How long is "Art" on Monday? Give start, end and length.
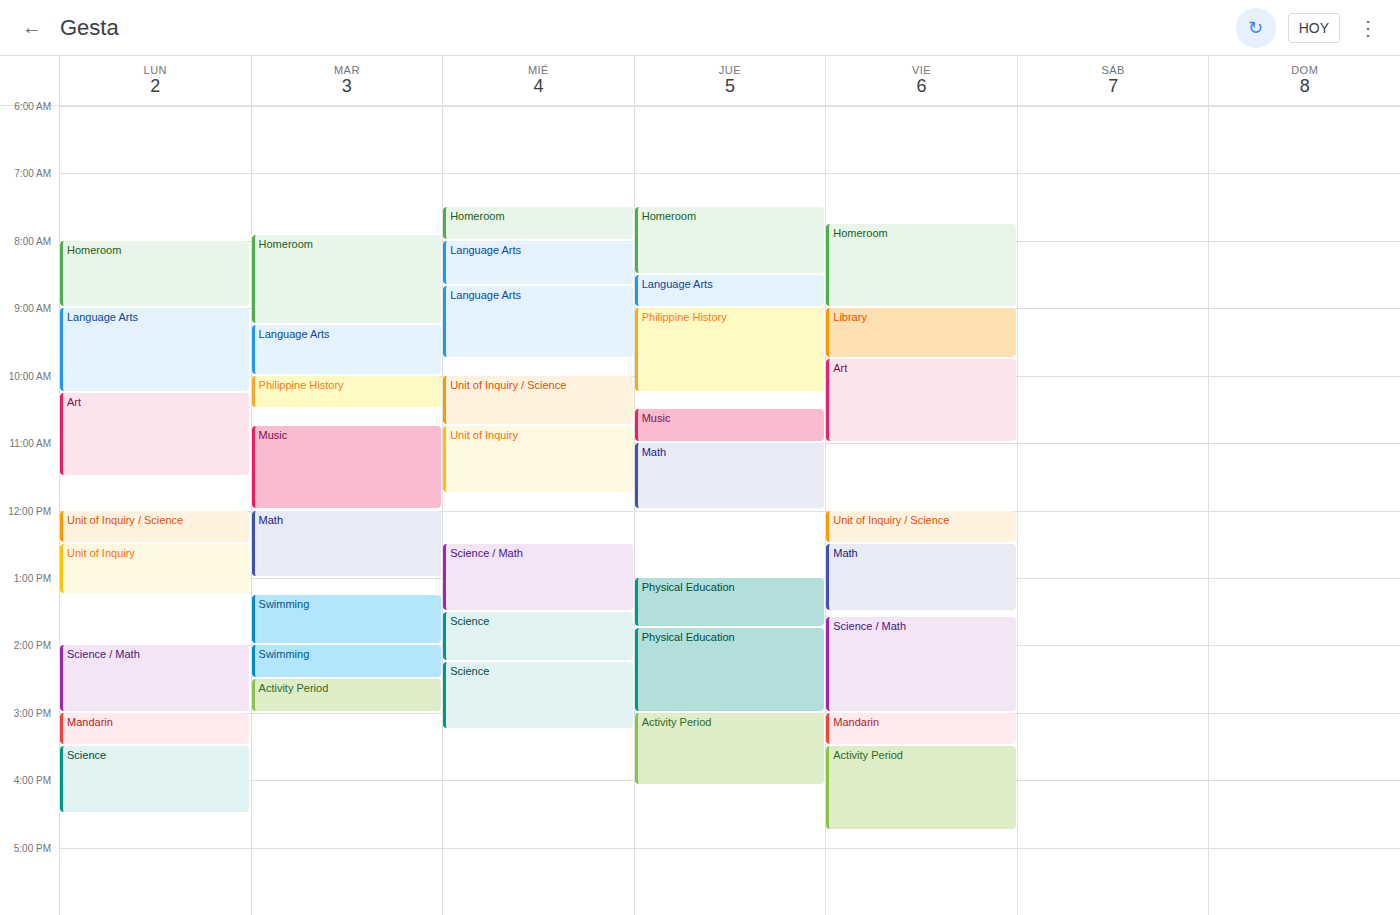
10:15 to 11:30, 1 hour 15 minutes